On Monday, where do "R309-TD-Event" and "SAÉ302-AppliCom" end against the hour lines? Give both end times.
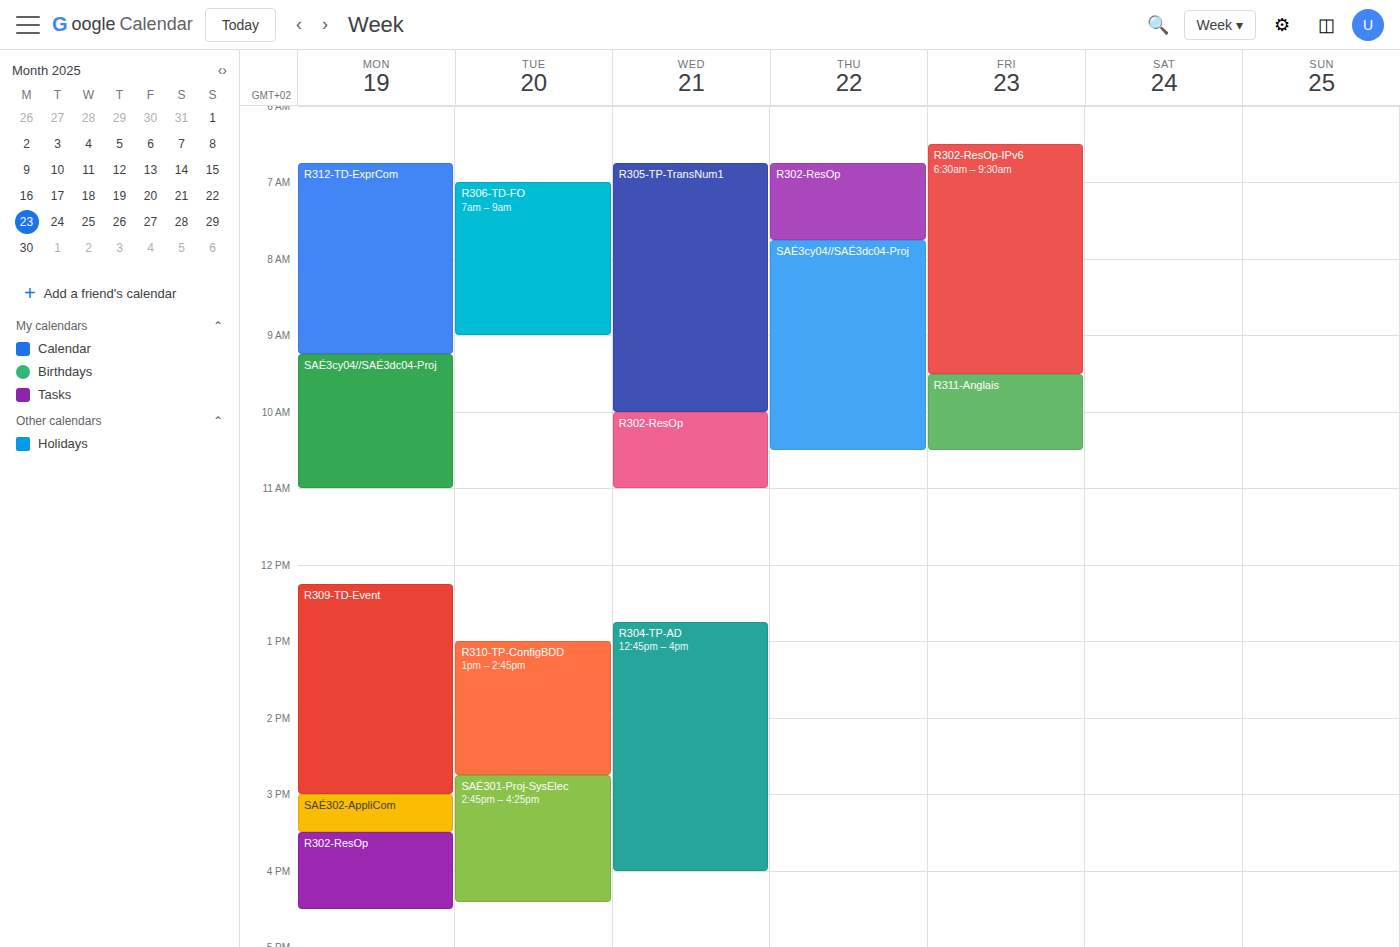
"R309-TD-Event": 3:00 PM, exactly on the 3 PM line. "SAÉ302-AppliCom": 3:30 PM, halfway between the 3 PM and 4 PM lines.